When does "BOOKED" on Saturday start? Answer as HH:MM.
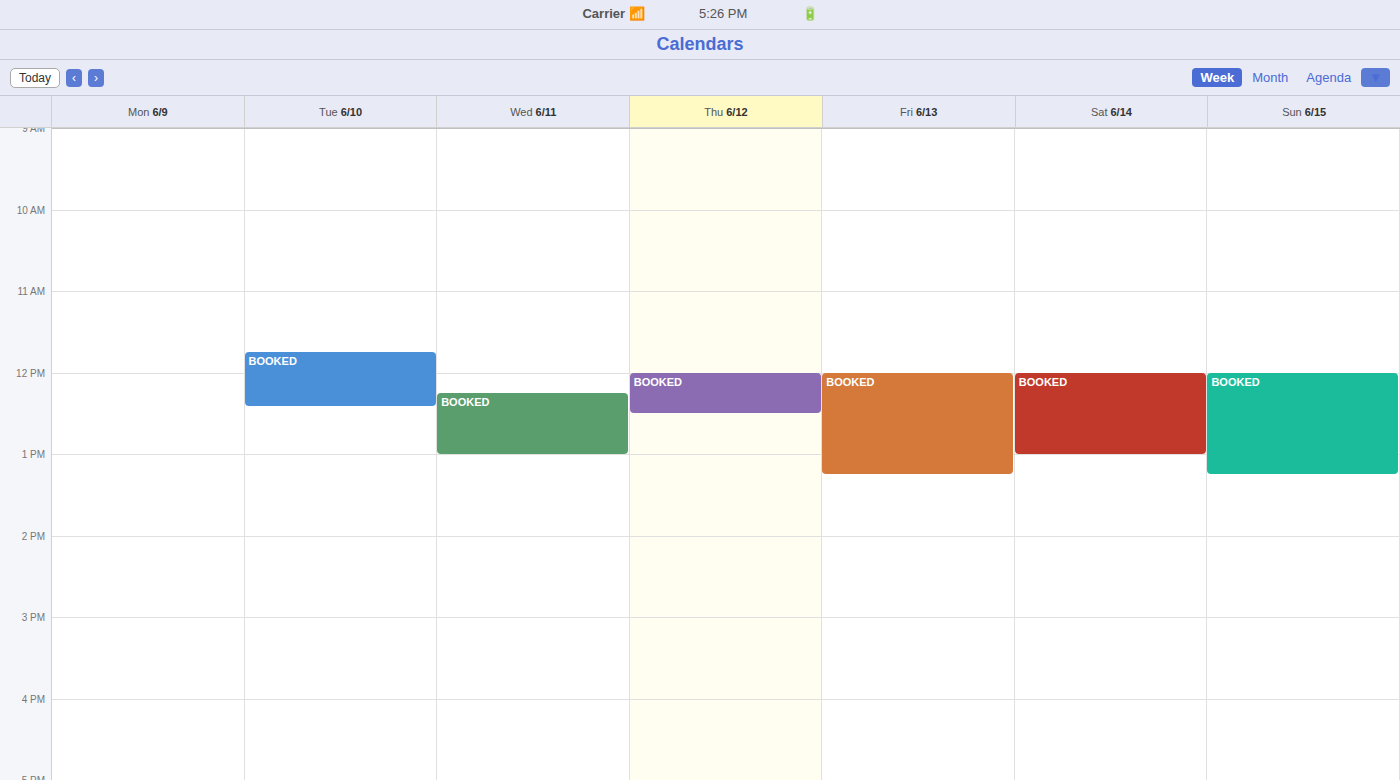
12:00